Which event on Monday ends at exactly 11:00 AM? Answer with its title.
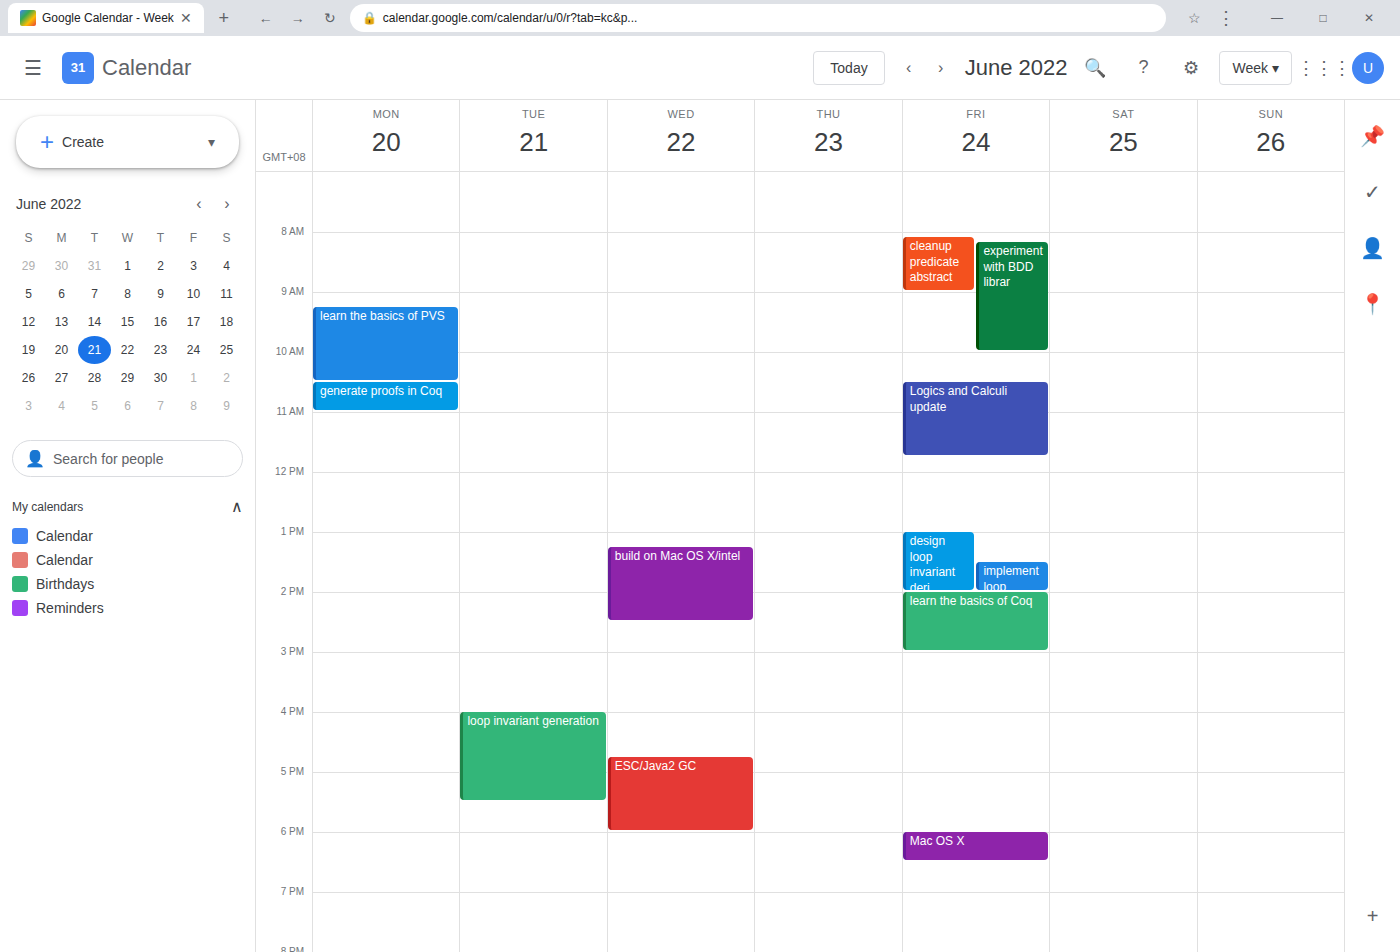
"generate proofs in Coq"